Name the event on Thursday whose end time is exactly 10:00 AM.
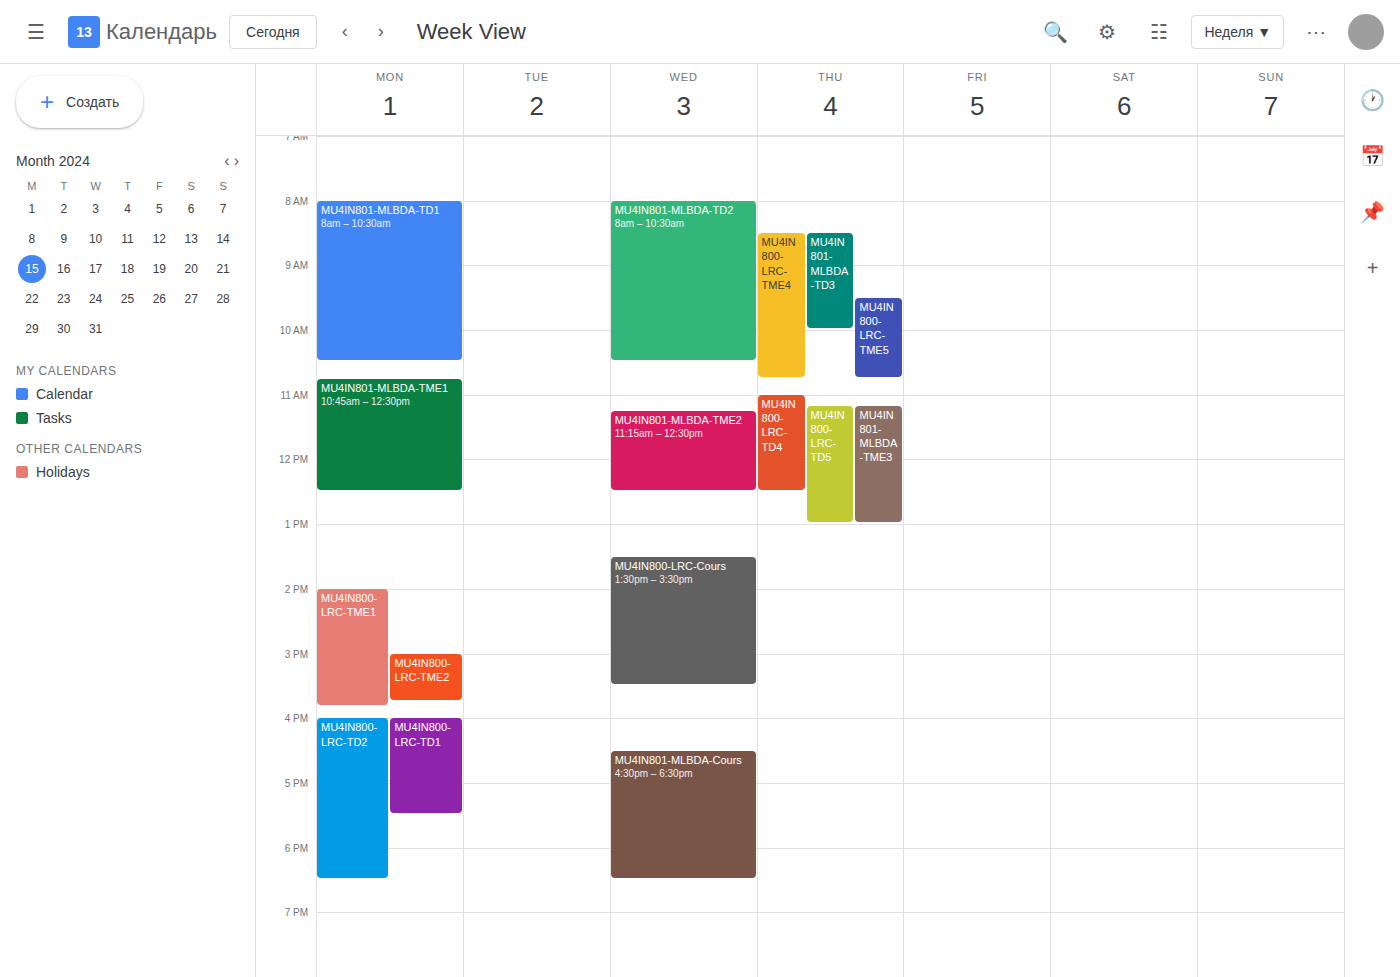
"MU4IN801-MLBDA-TD3"